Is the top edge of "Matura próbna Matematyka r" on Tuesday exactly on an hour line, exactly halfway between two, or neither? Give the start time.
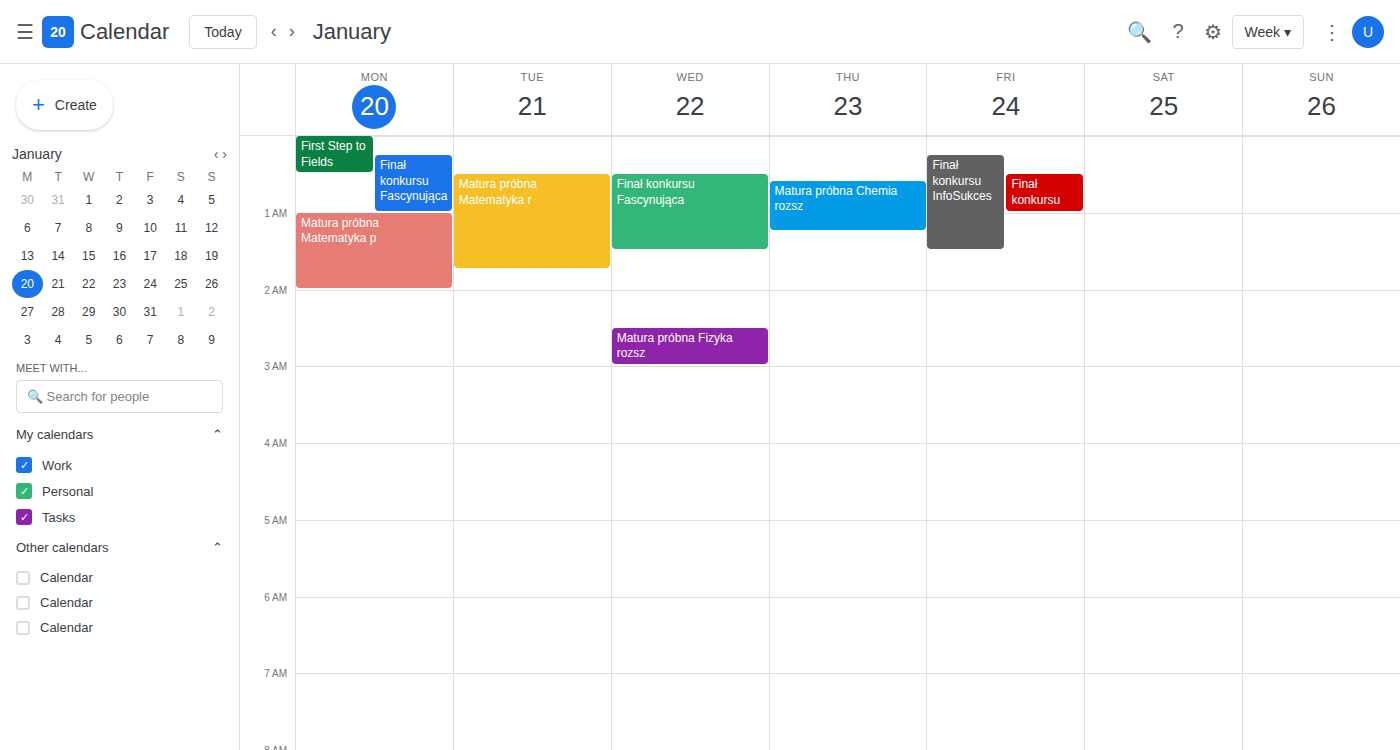
12:30 AM -- halfway between the 12 AM and 1 AM lines.